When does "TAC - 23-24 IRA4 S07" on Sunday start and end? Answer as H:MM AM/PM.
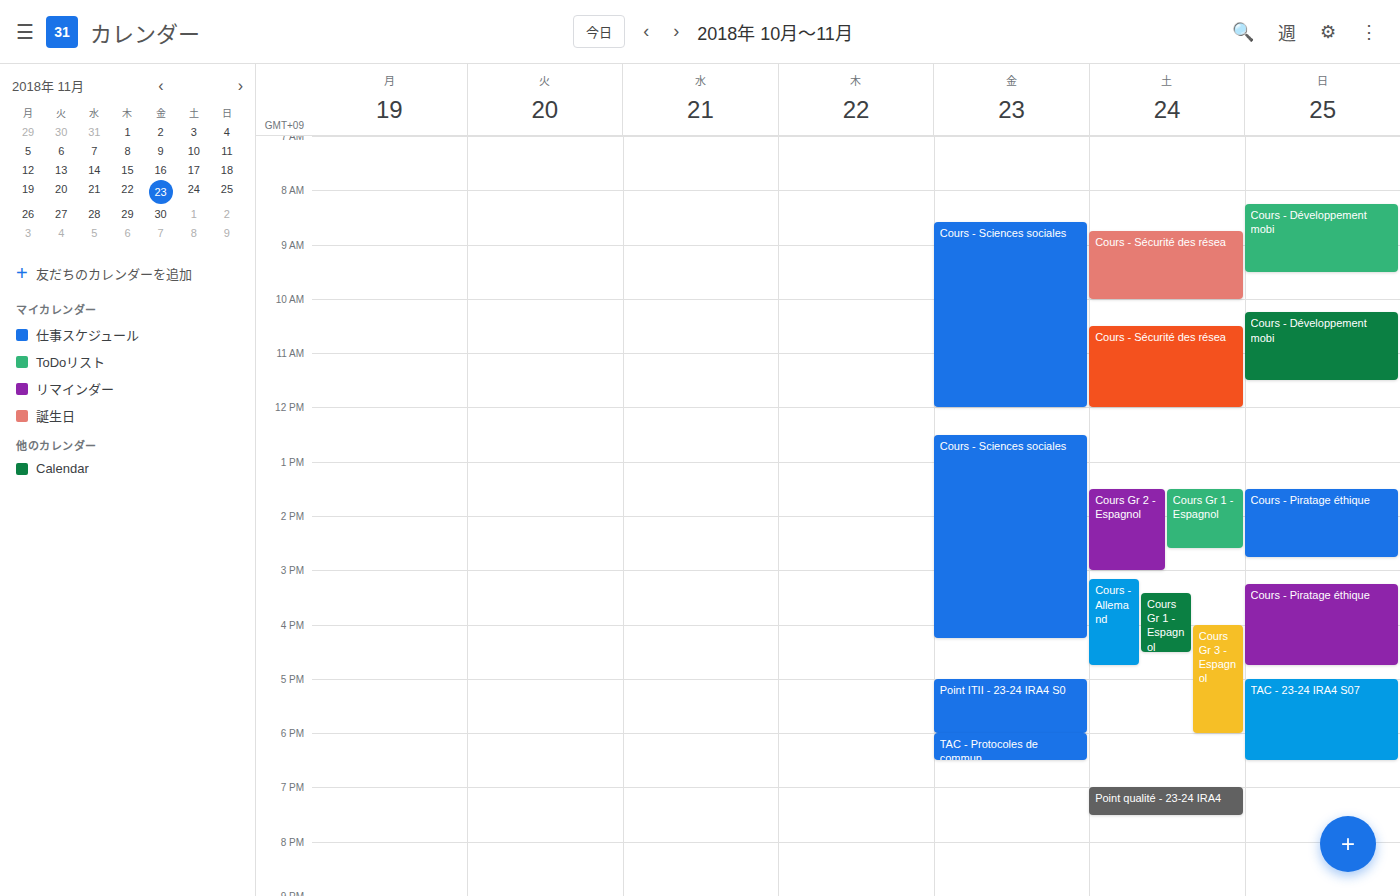
5:00 PM to 6:30 PM